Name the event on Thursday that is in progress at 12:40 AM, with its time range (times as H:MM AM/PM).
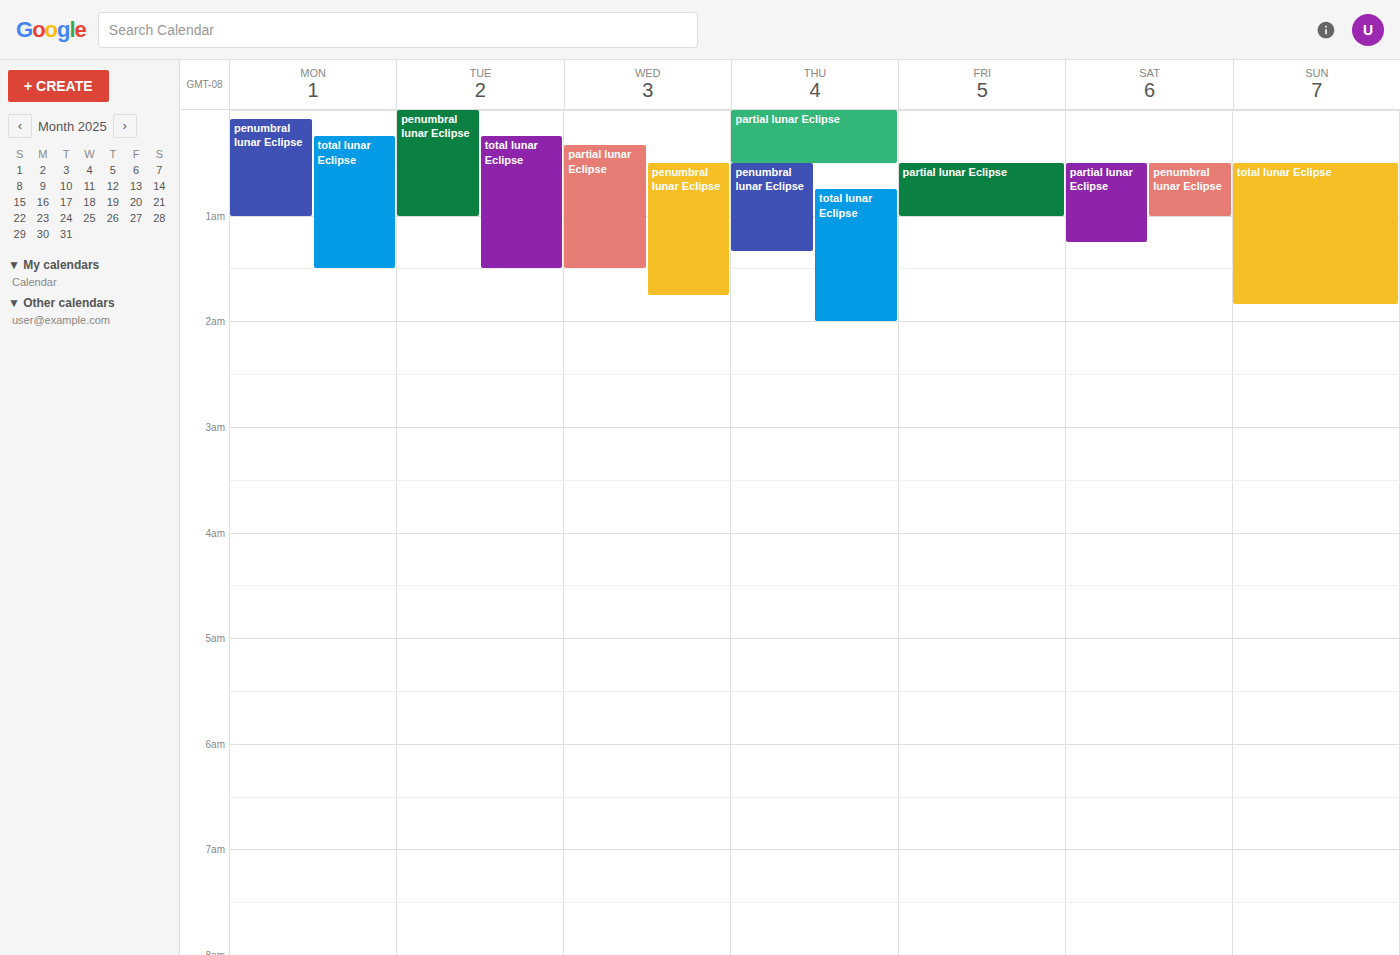
"penumbral lunar Eclipse", 12:30 AM to 1:20 AM